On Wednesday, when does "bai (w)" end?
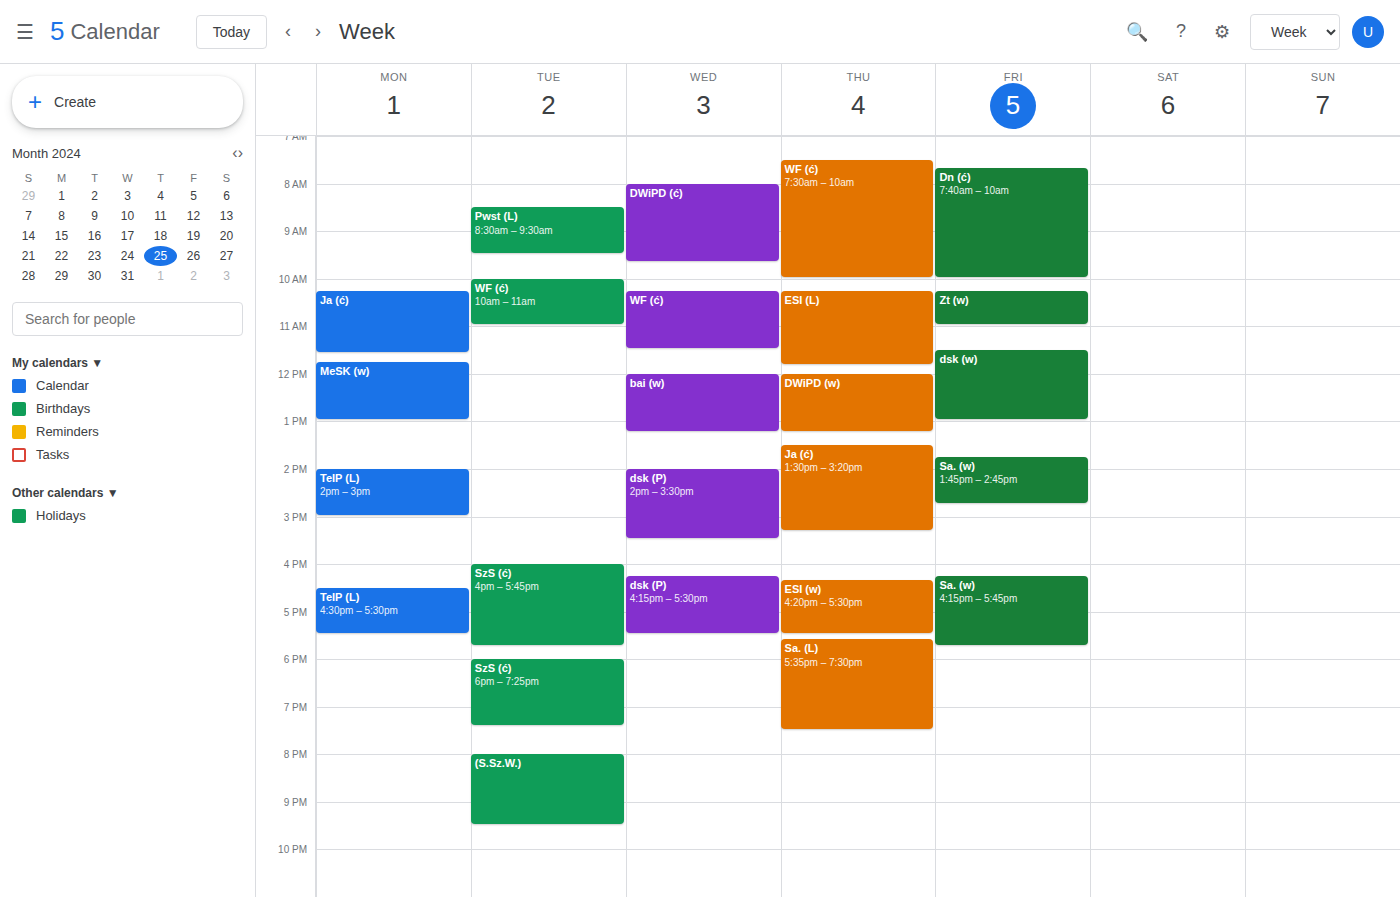
1:15 PM